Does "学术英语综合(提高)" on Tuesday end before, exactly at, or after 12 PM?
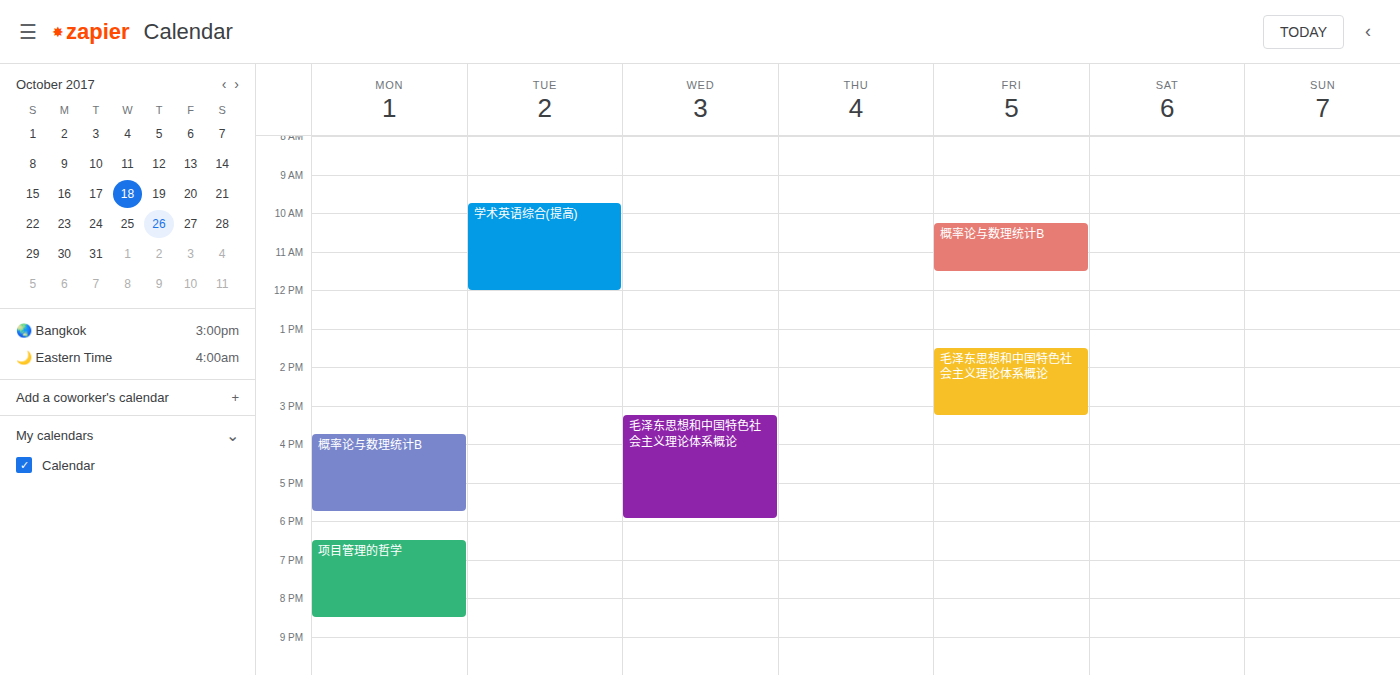
12:00 PM -- exactly at 12 PM, on the 12 PM line.